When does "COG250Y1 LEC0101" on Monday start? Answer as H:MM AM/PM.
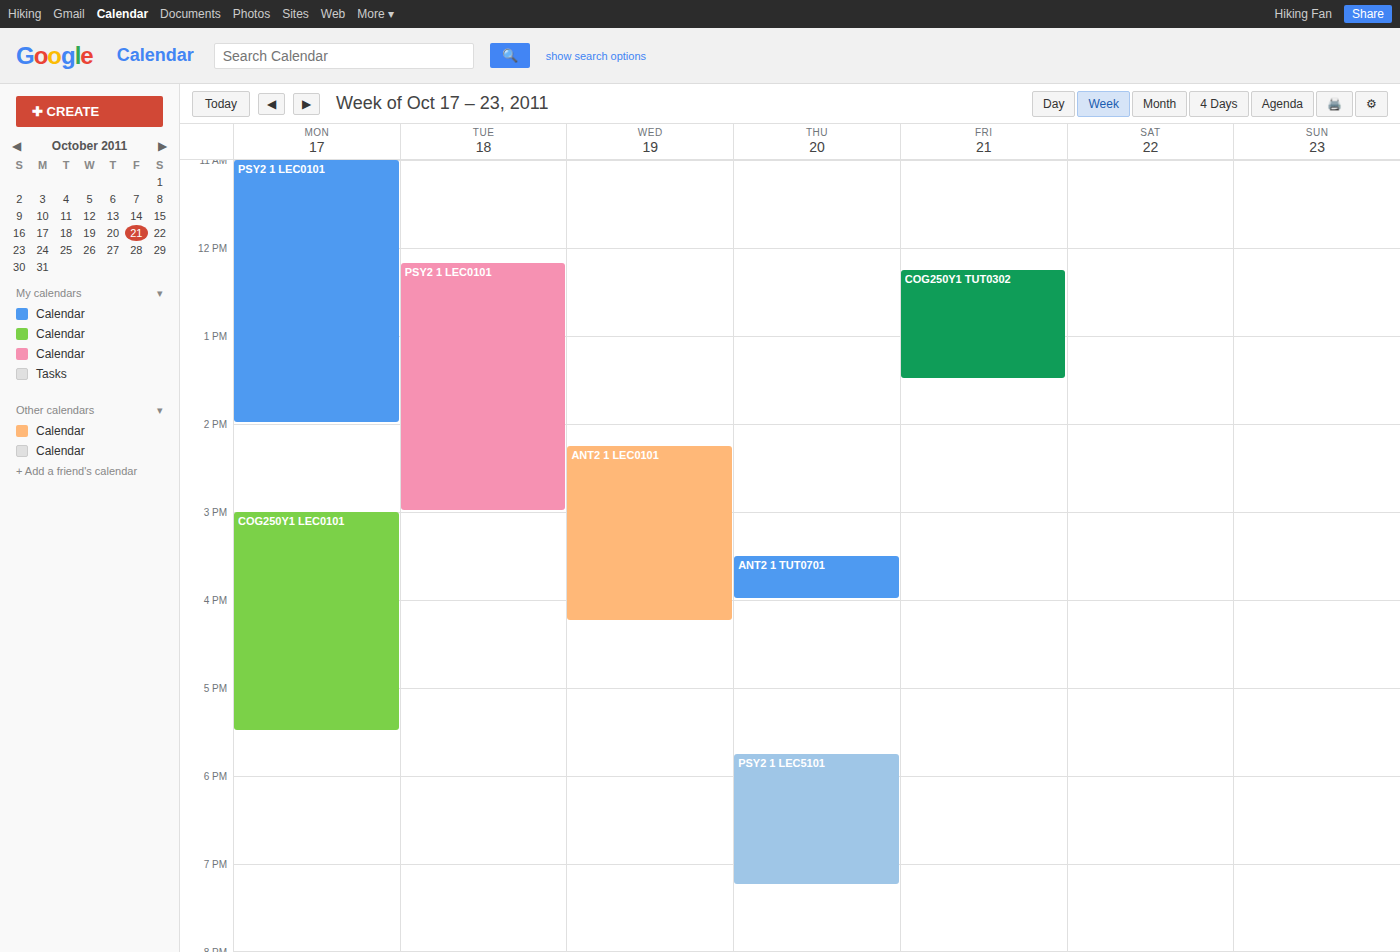
3:00 PM